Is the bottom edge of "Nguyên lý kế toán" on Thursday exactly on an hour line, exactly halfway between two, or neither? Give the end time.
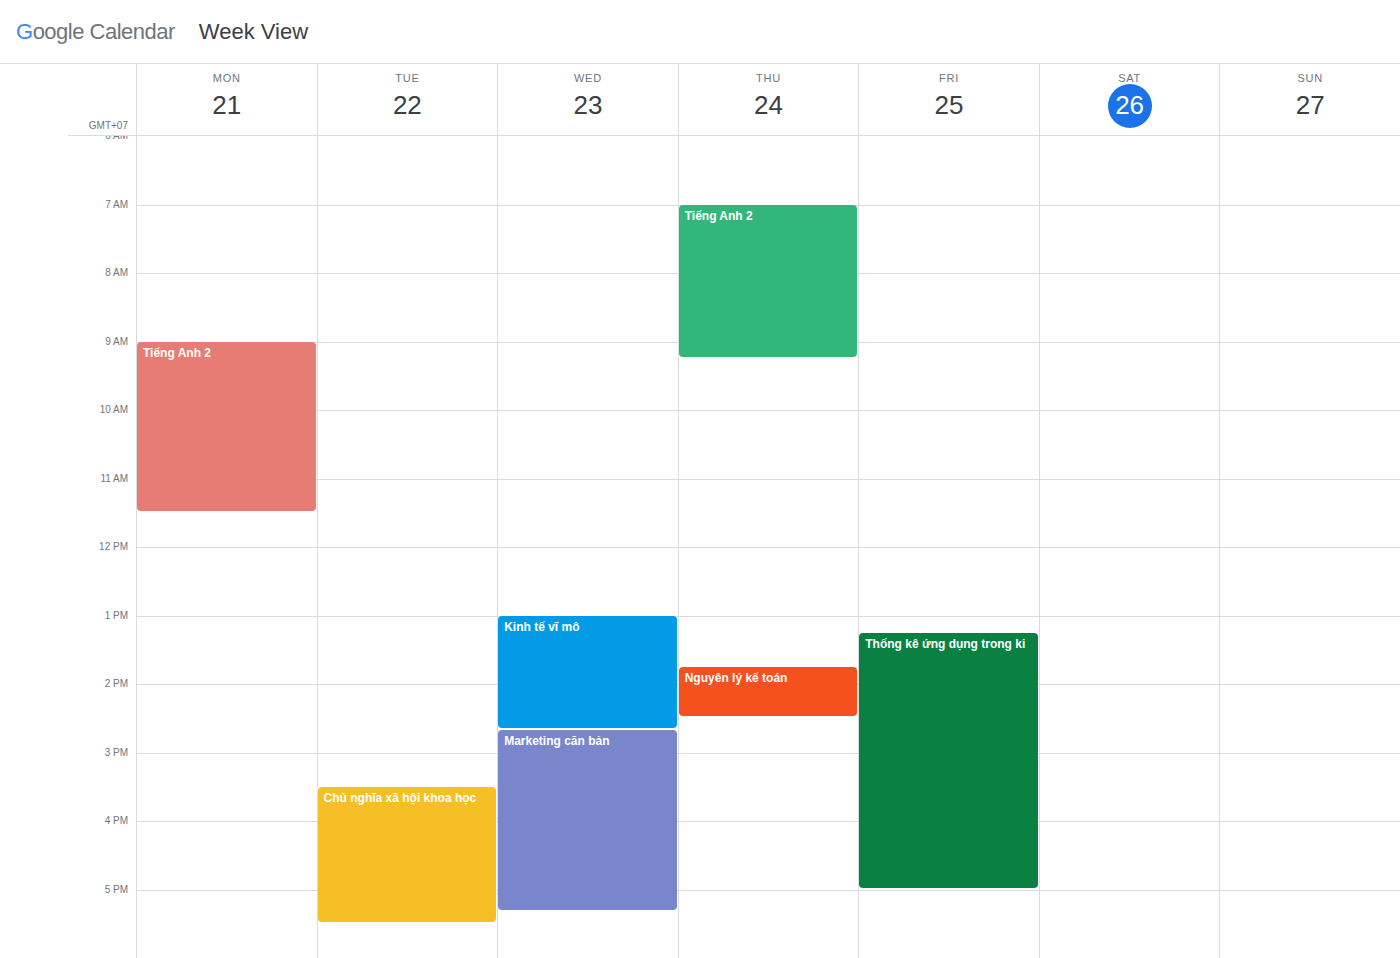
14:30 -- halfway between the 14:00 and 15:00 lines.